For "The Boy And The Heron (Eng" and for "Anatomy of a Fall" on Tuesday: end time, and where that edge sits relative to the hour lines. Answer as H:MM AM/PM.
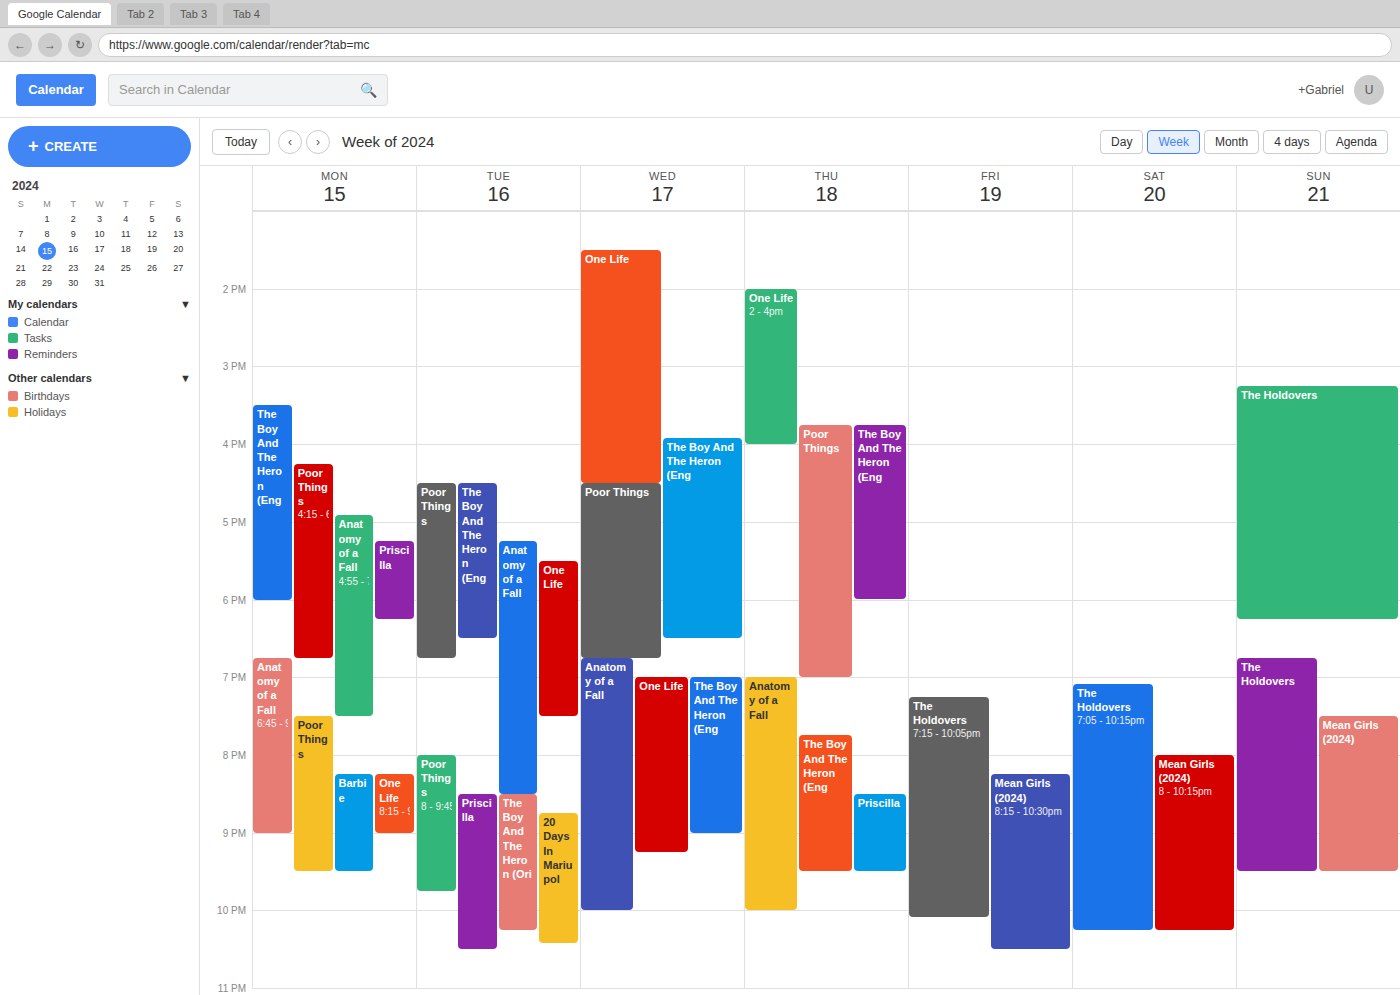
"The Boy And The Heron (Eng": 6:30 PM, halfway between the 6 PM and 7 PM lines. "Anatomy of a Fall": 8:30 PM, halfway between the 8 PM and 9 PM lines.